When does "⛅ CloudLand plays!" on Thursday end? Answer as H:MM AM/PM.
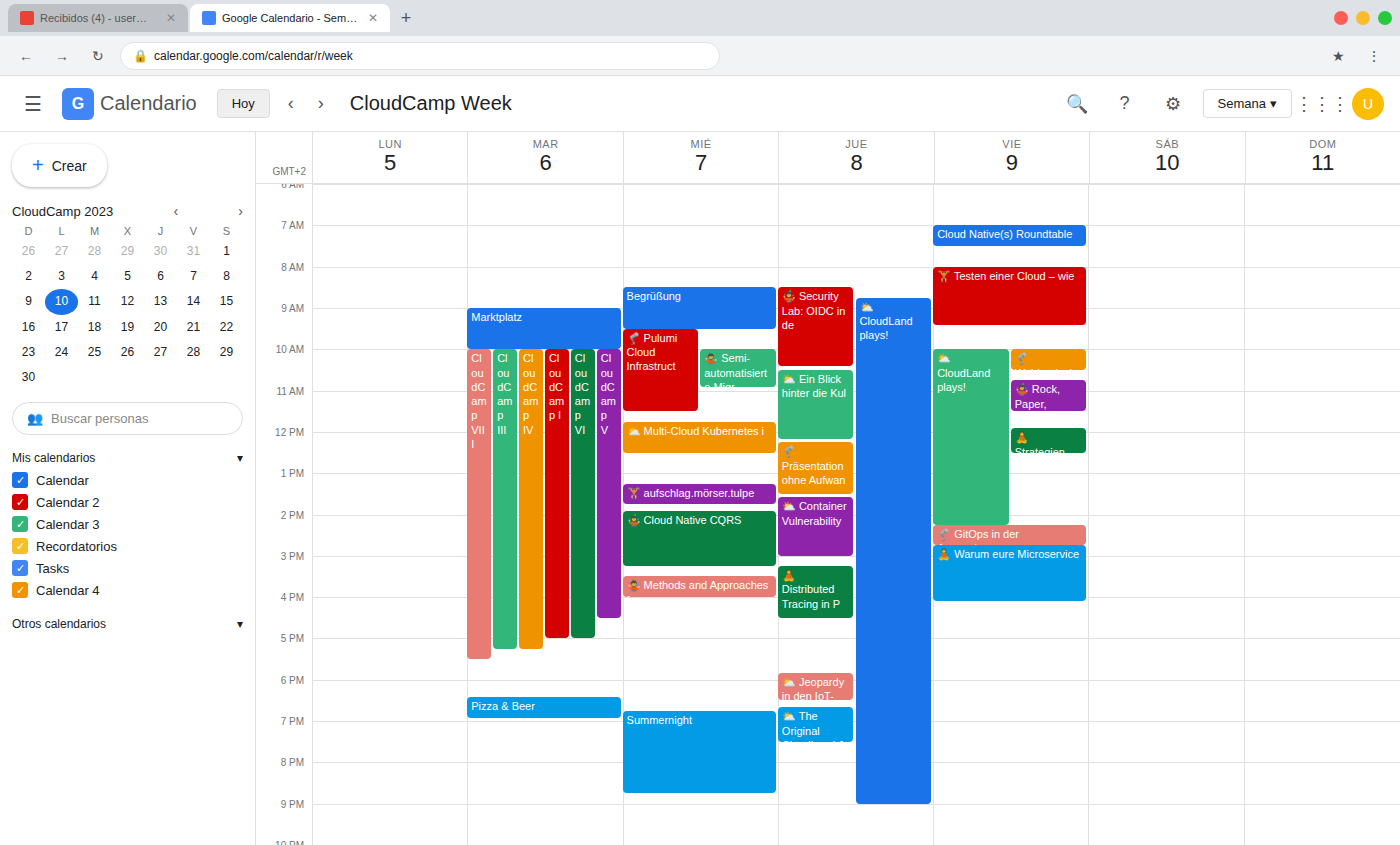
9:00 PM